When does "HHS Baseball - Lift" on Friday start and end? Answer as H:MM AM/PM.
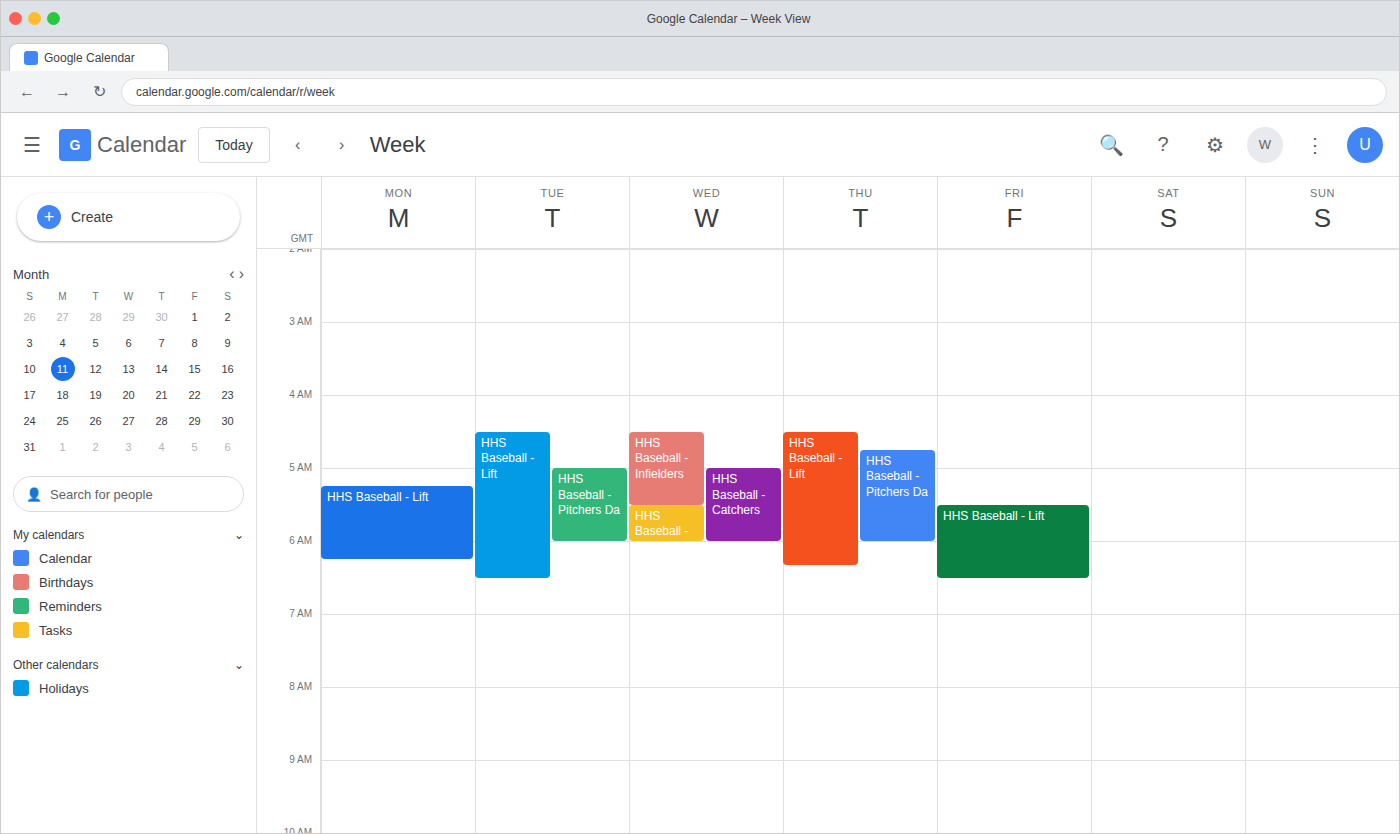
5:30 AM to 6:30 AM